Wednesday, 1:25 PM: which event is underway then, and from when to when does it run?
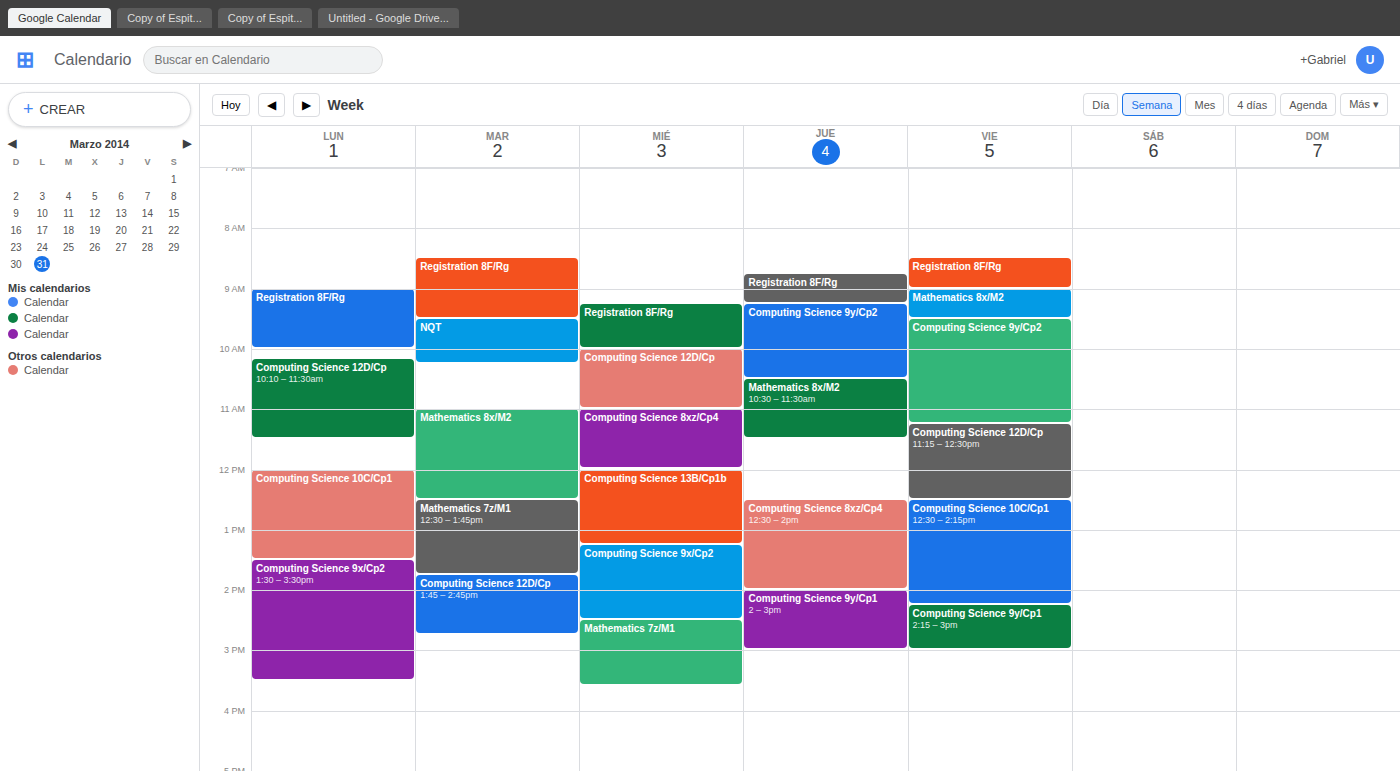
"Computing Science 9x/Cp2", 1:15 PM to 2:30 PM